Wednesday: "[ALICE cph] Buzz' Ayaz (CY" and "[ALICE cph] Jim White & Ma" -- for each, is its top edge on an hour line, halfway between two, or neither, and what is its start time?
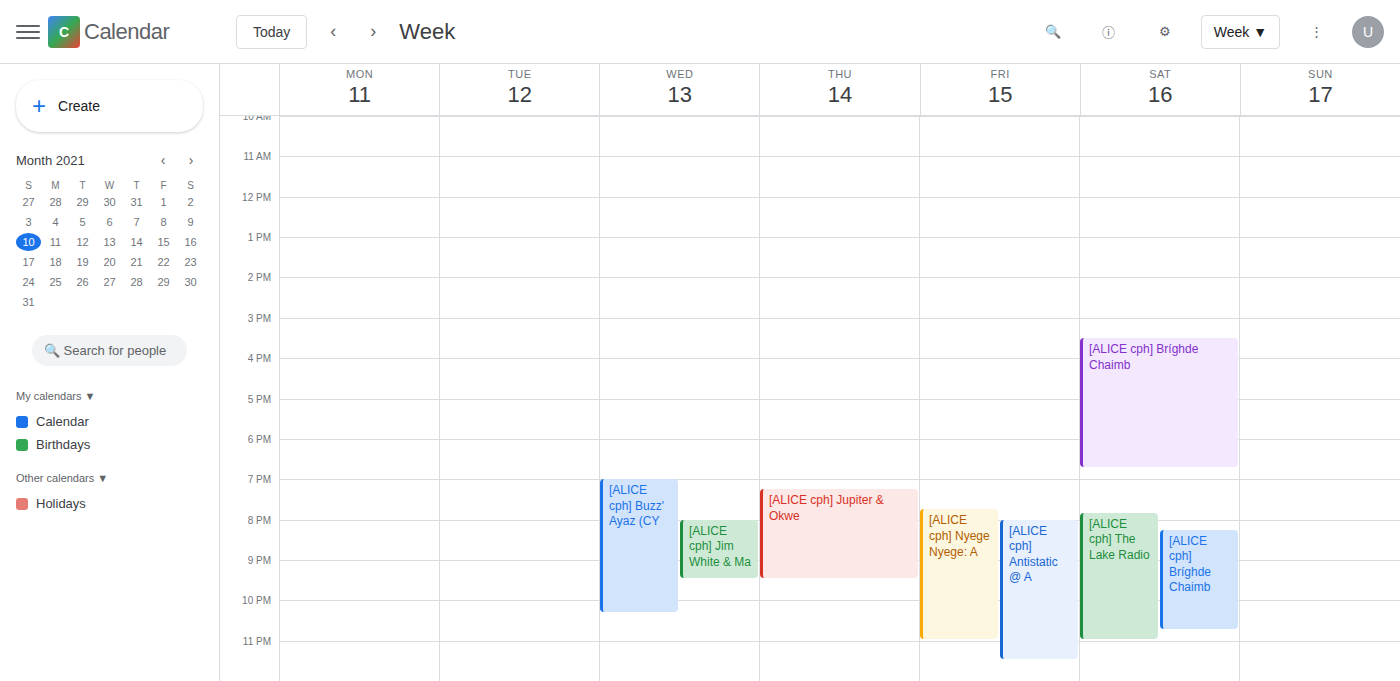
"[ALICE cph] Buzz' Ayaz (CY": 7:00 PM, exactly on the 7 PM line. "[ALICE cph] Jim White & Ma": 8:00 PM, exactly on the 8 PM line.